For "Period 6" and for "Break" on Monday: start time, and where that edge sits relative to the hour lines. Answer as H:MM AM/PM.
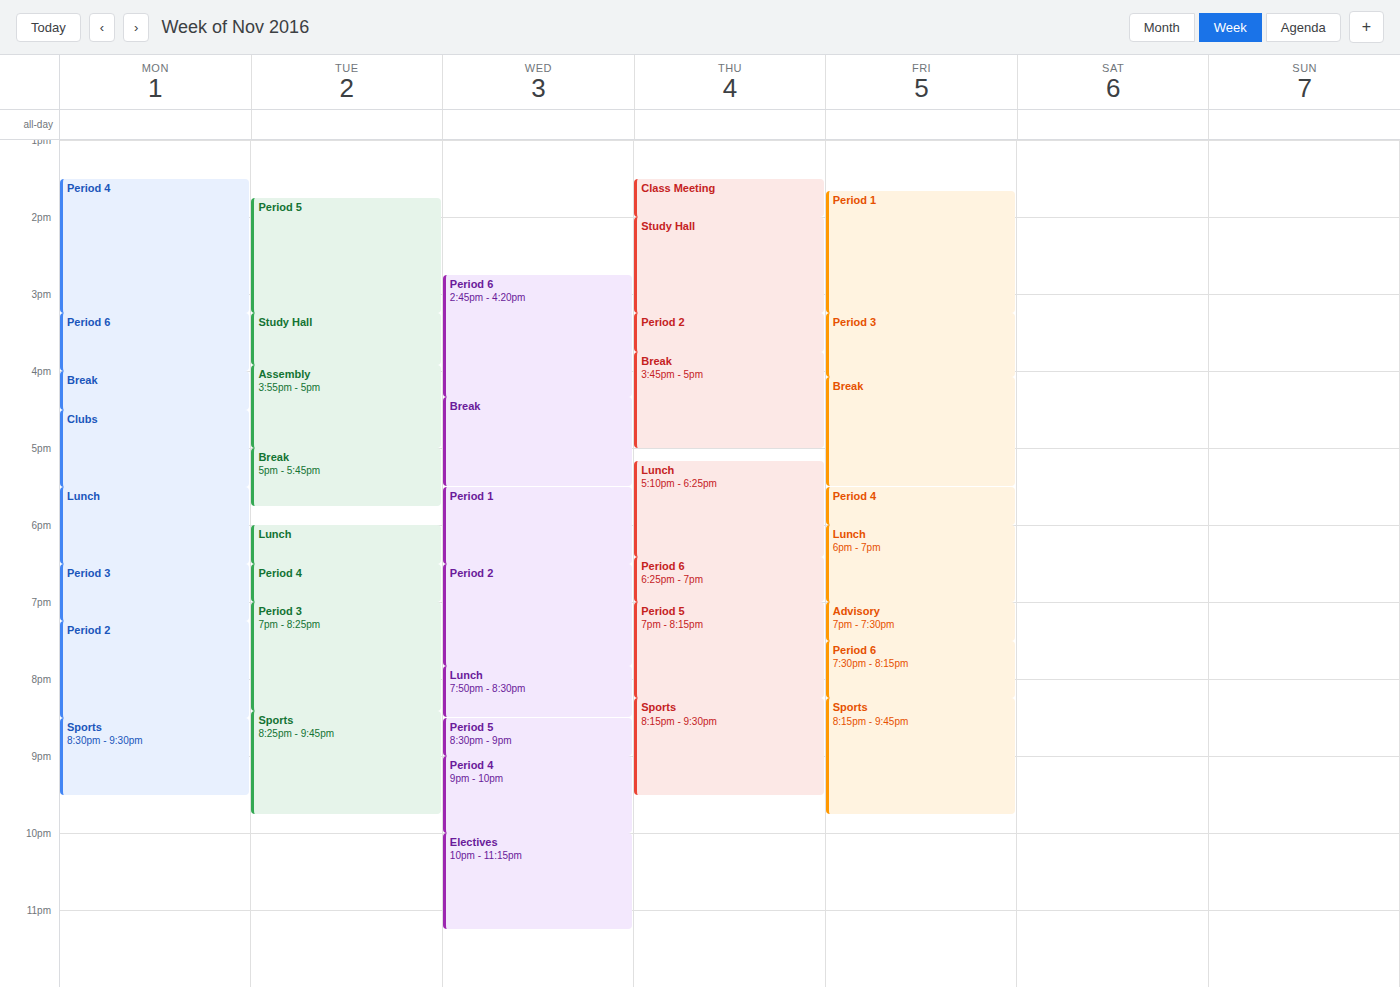
"Period 6": 3:15 PM, neither: a quarter of the way from the 3 PM line to the 4 PM line. "Break": 4:00 PM, exactly on the 4 PM line.